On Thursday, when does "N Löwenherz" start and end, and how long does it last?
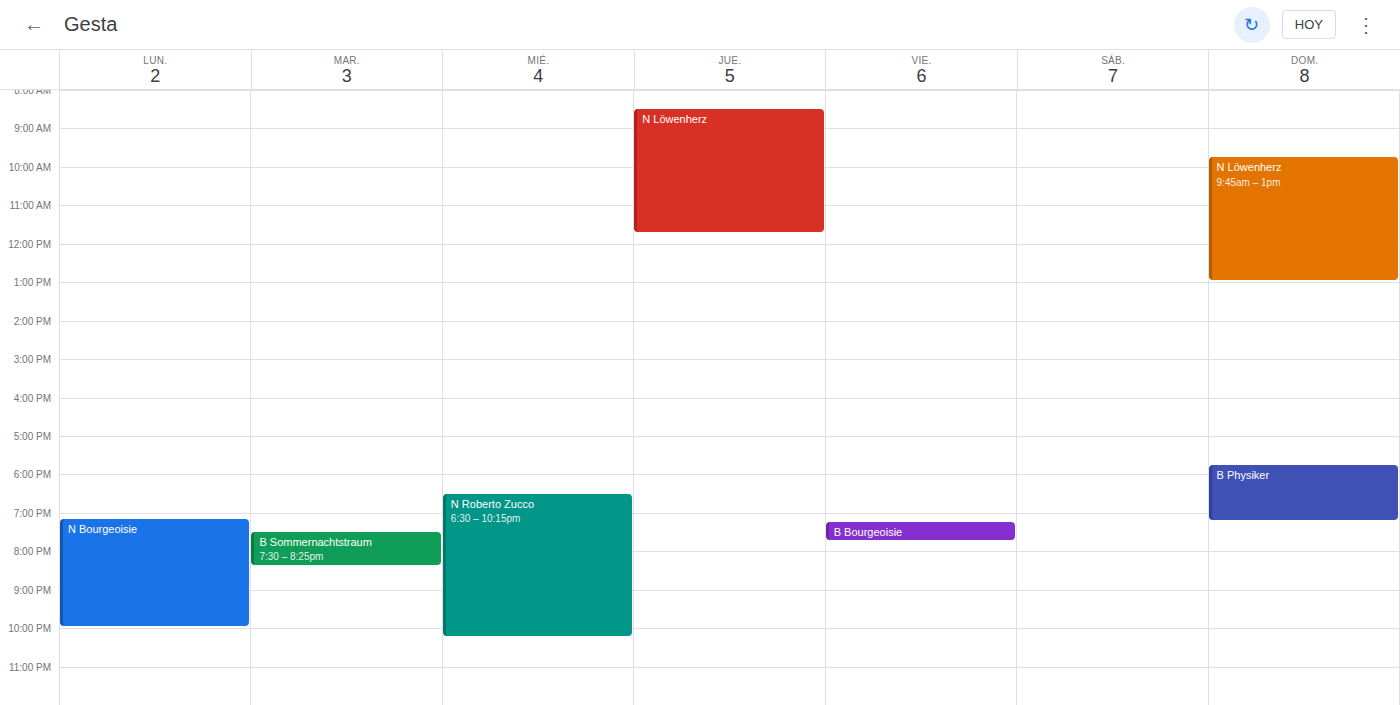
8:30 AM to 11:45 AM, 3 hours 15 minutes